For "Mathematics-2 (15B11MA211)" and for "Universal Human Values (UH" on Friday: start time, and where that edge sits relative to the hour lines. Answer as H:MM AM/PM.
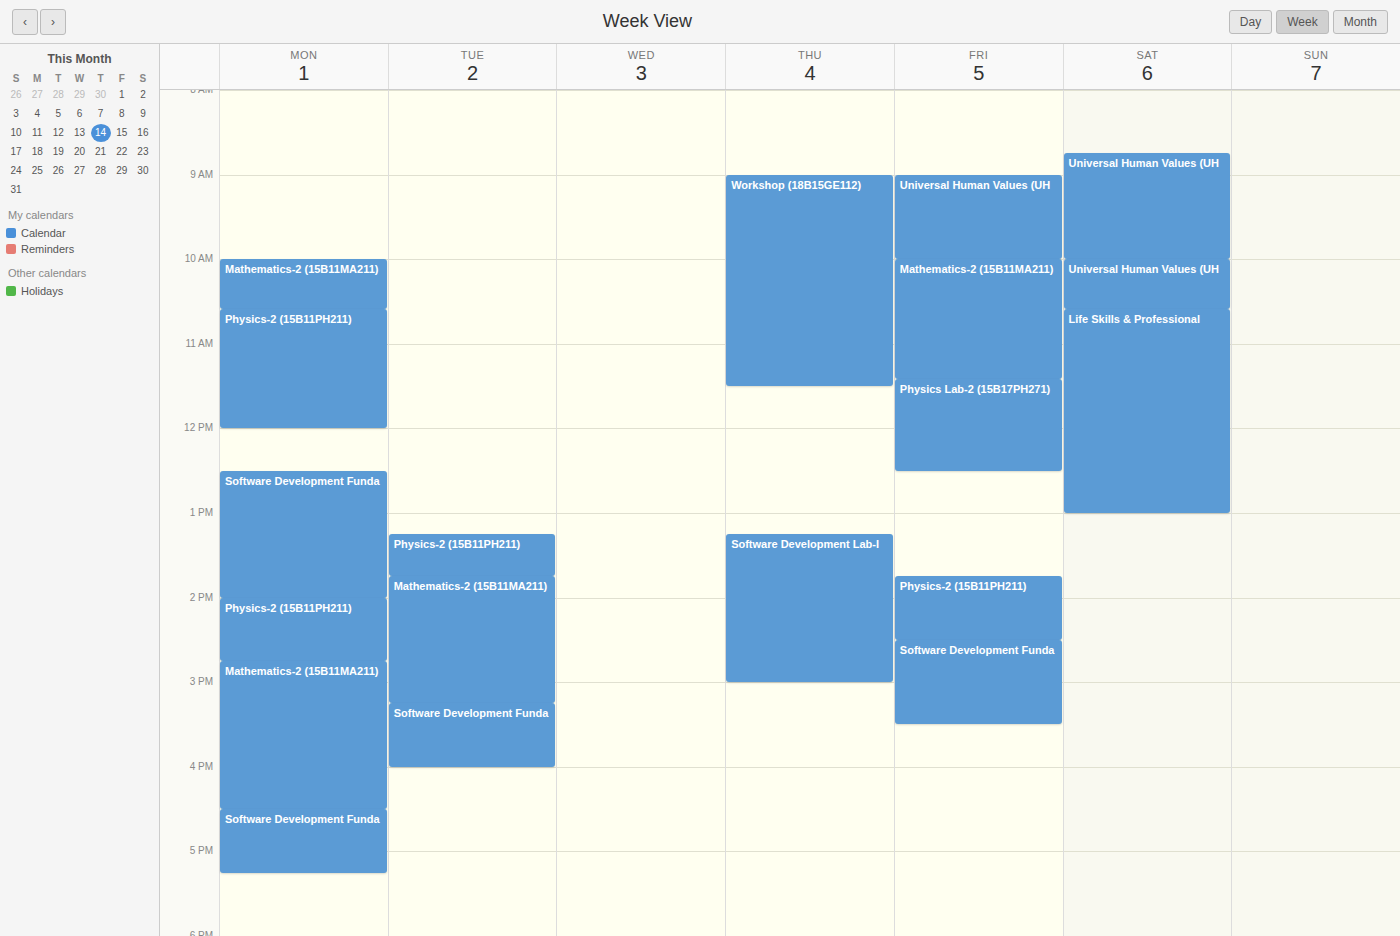
"Mathematics-2 (15B11MA211)": 10:00 AM, exactly on the 10 AM line. "Universal Human Values (UH": 9:00 AM, exactly on the 9 AM line.